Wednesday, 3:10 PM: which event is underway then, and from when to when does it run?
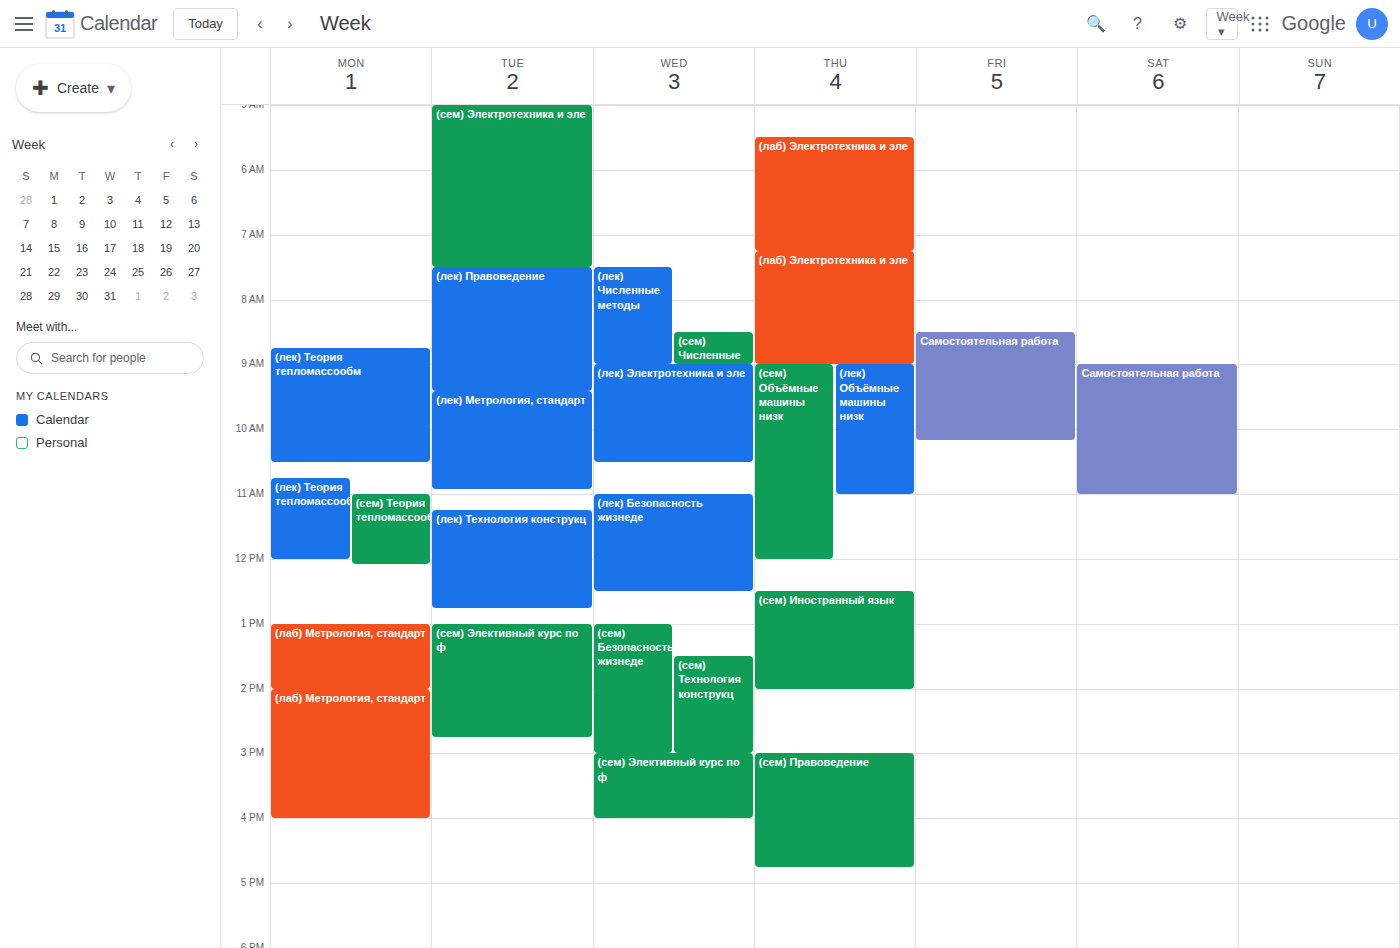
"(сем) Элективный курс по ф", 3:00 PM to 4:00 PM